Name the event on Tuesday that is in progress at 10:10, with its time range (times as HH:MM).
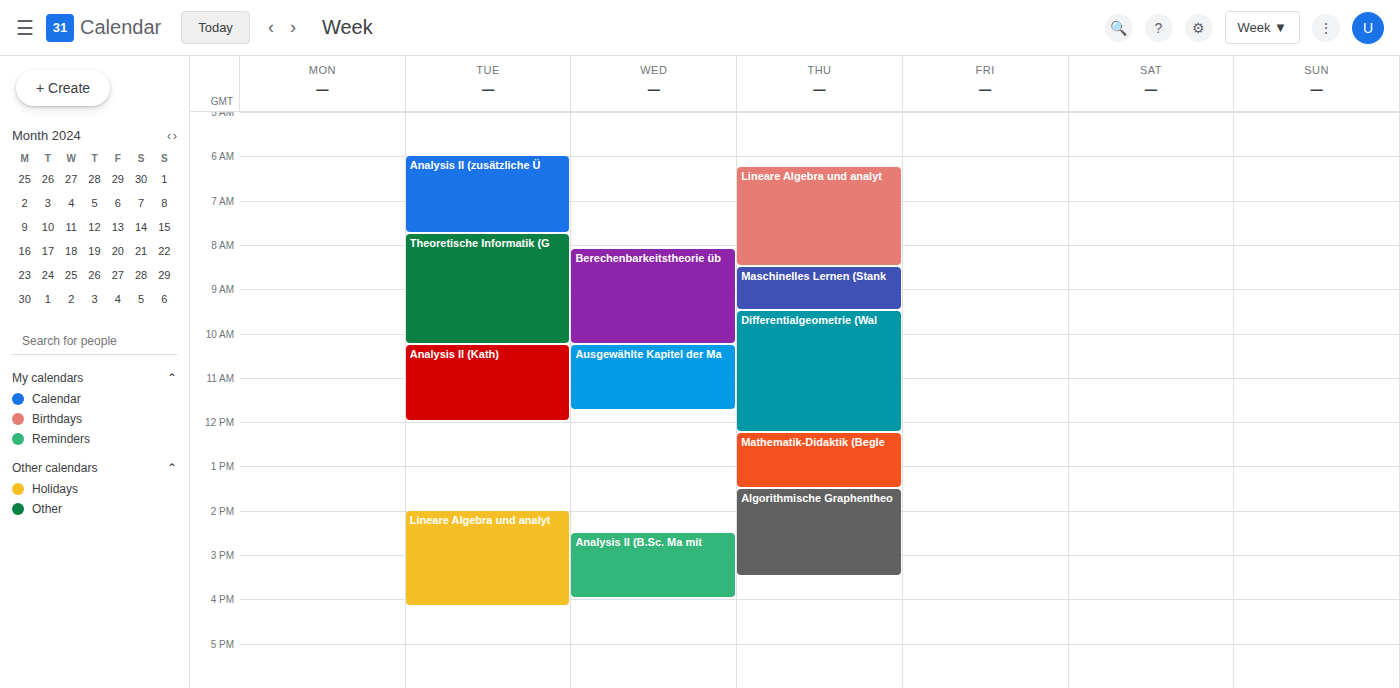
"Theoretische Informatik (G", 07:45 to 10:15